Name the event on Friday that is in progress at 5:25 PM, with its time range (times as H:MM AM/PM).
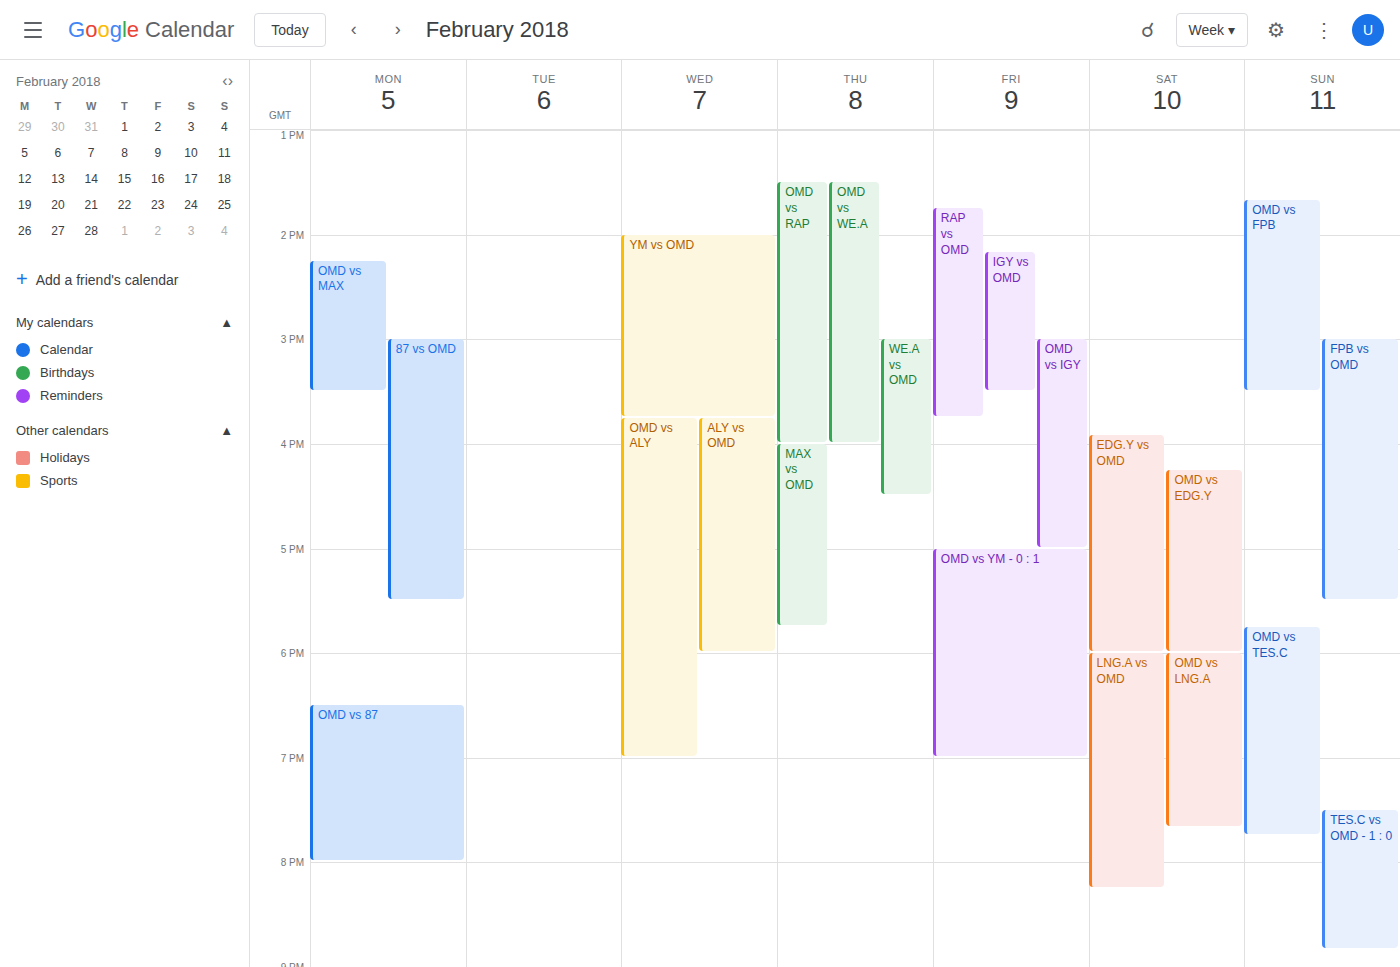
"OMD vs YM - 0 : 1", 5:00 PM to 7:00 PM